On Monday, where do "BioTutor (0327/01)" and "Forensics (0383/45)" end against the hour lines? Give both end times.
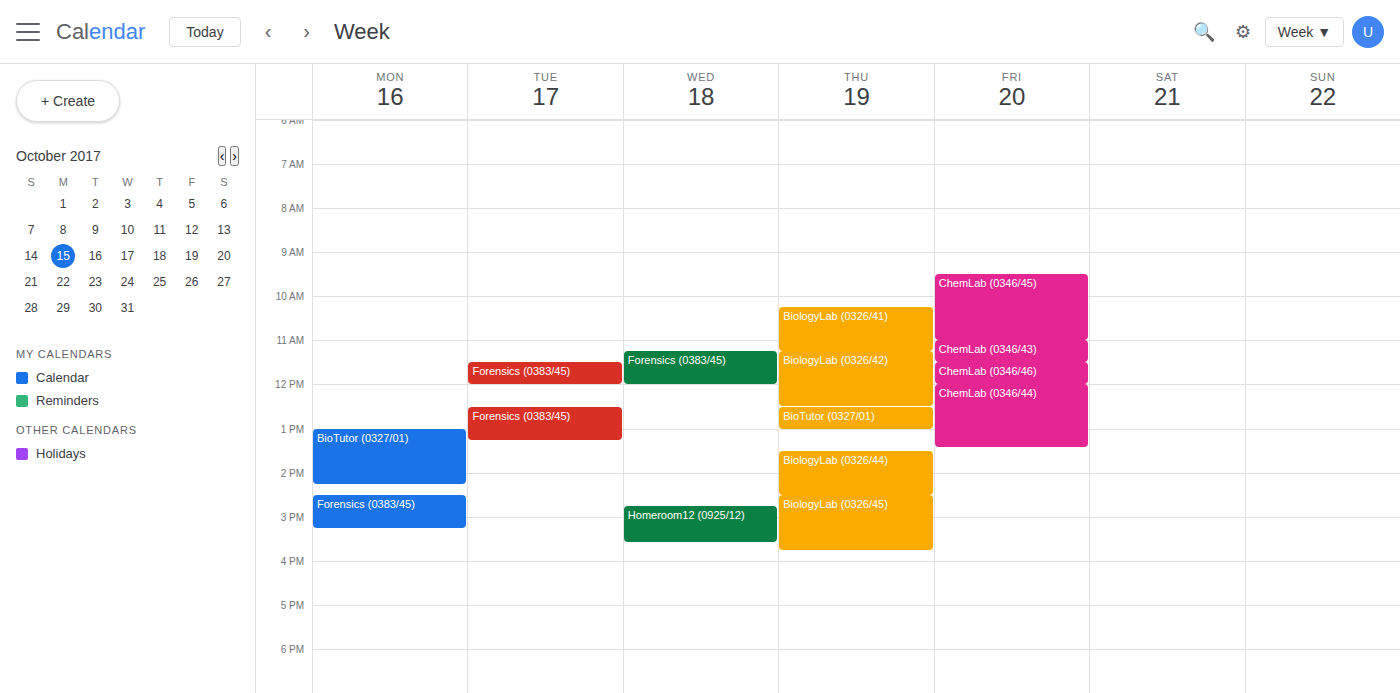
"BioTutor (0327/01)": 2:15 PM, neither: a quarter of the way from the 2 PM line to the 3 PM line. "Forensics (0383/45)": 3:15 PM, neither: a quarter of the way from the 3 PM line to the 4 PM line.